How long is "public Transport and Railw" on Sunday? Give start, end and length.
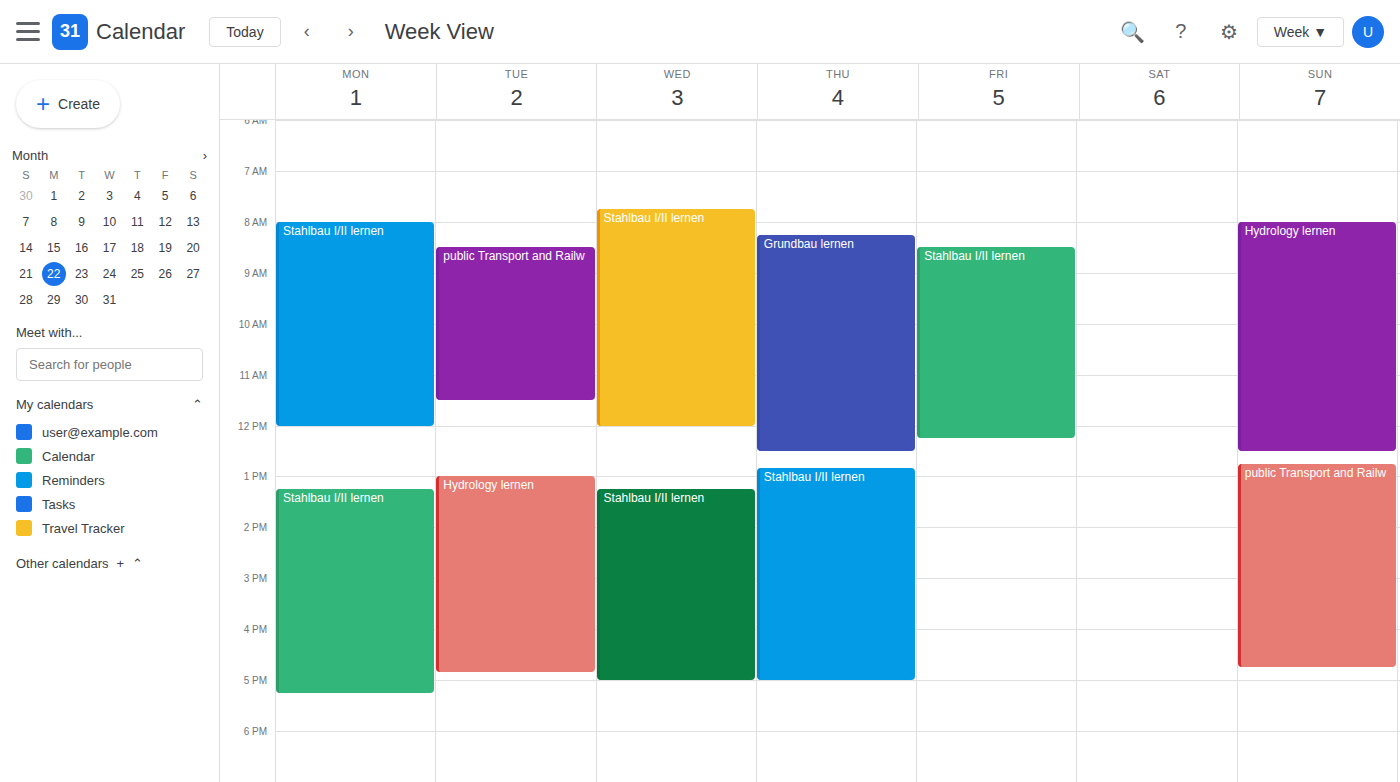
12:45 PM to 4:45 PM, 4 hours